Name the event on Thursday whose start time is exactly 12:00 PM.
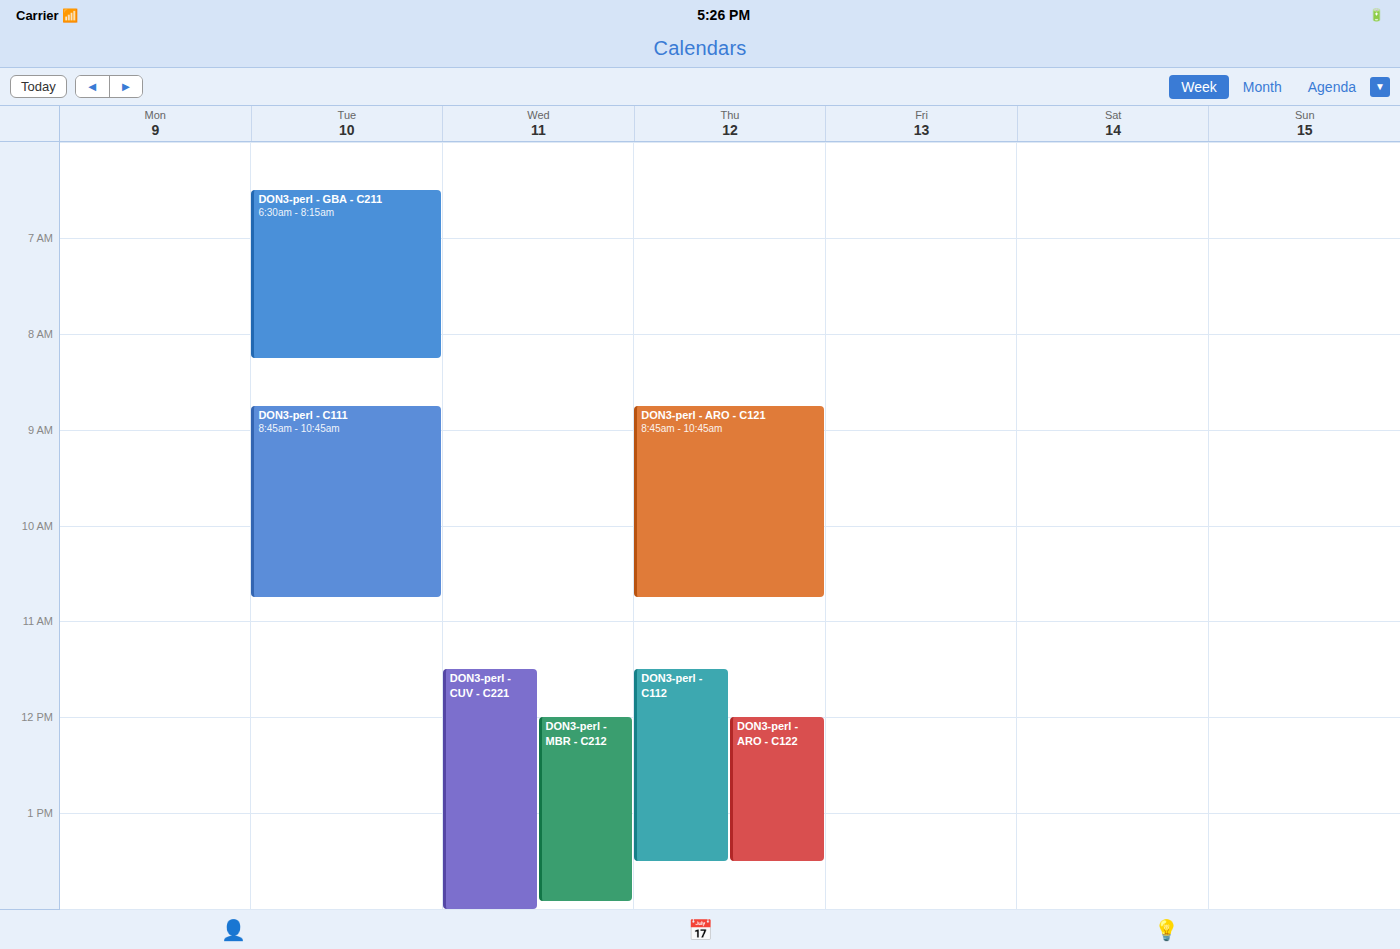
"DON3-perl - ARO - C122"